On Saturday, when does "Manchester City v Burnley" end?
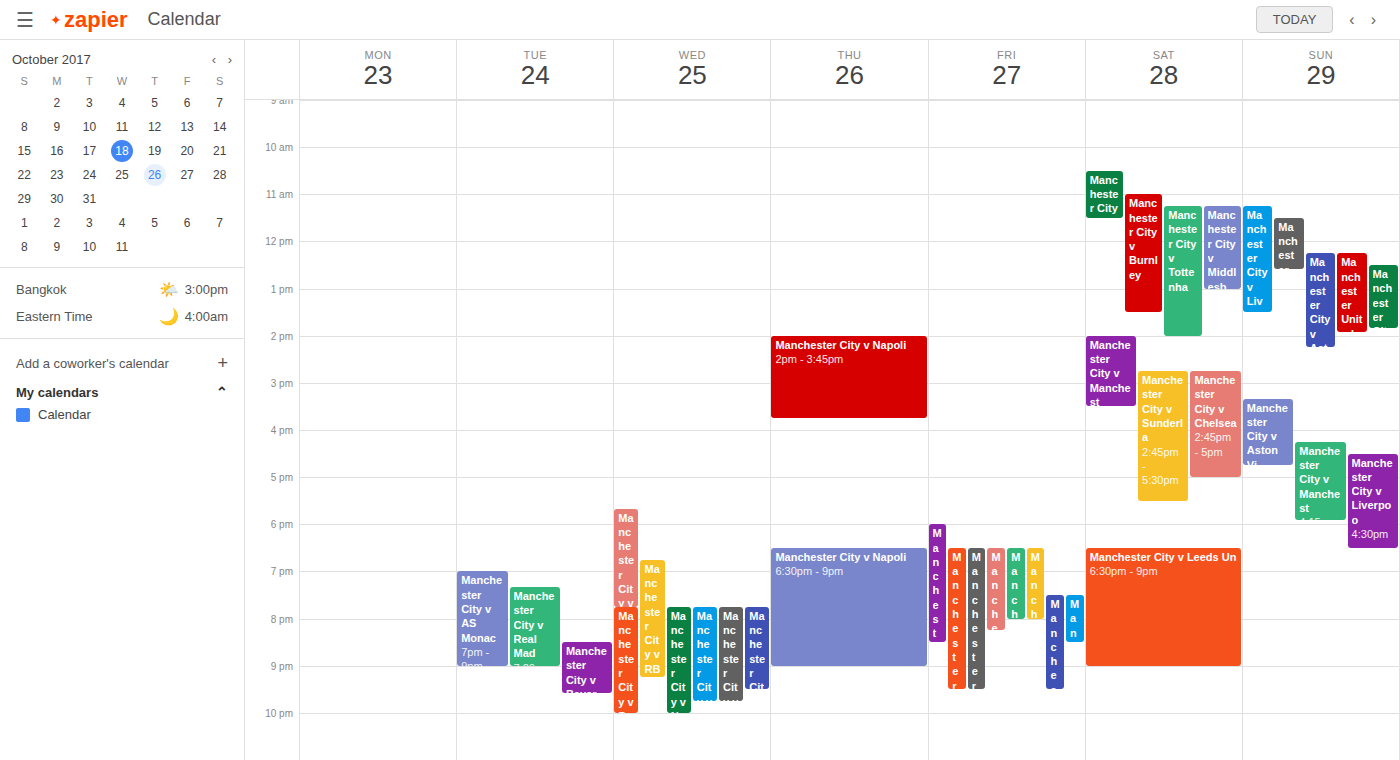
1:30 PM